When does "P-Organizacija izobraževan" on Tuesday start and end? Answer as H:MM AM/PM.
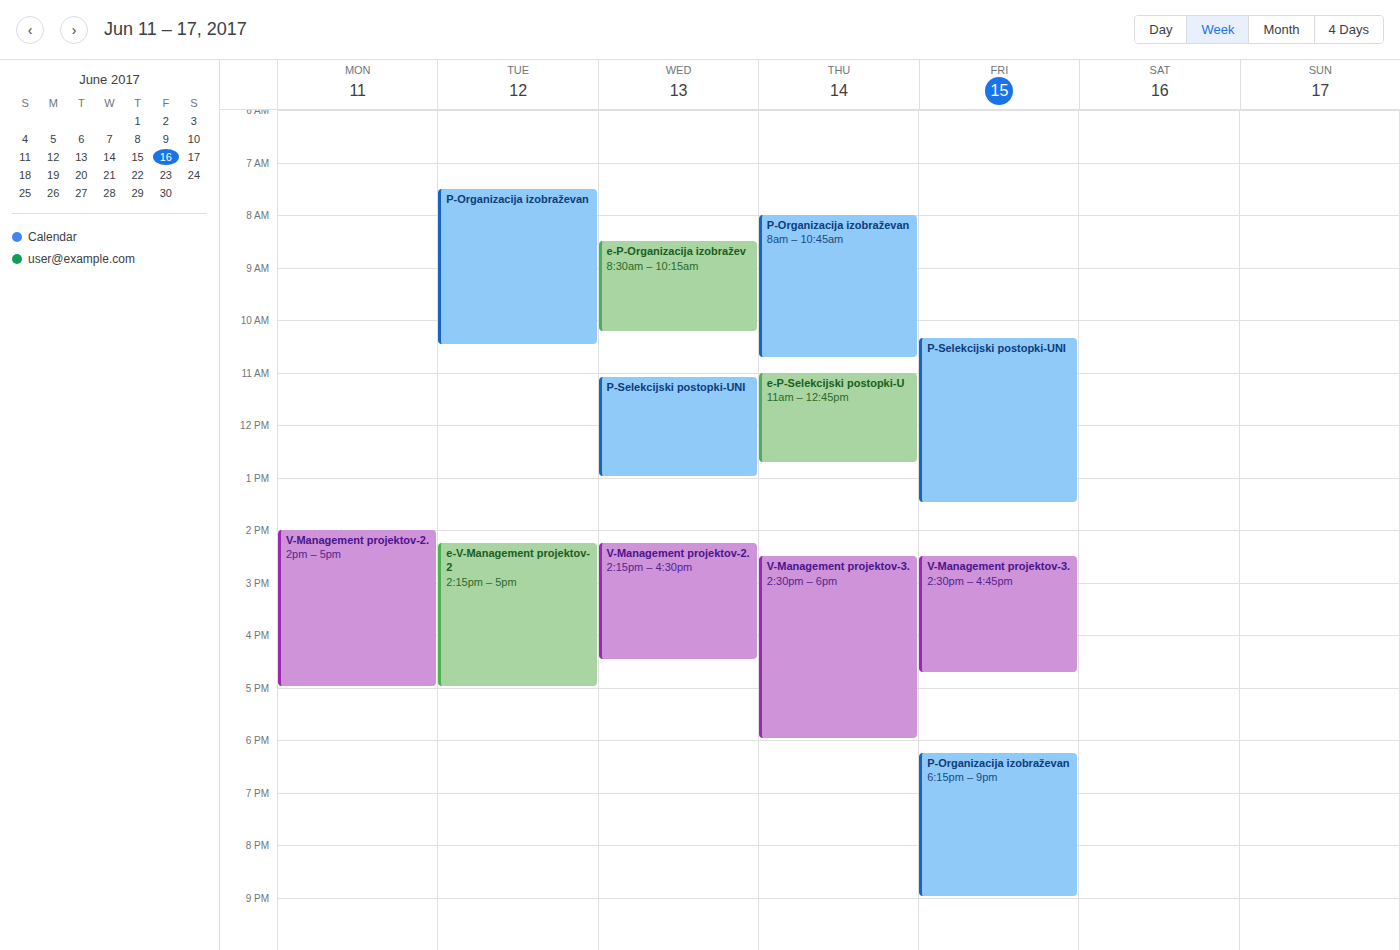
7:30 AM to 10:30 AM